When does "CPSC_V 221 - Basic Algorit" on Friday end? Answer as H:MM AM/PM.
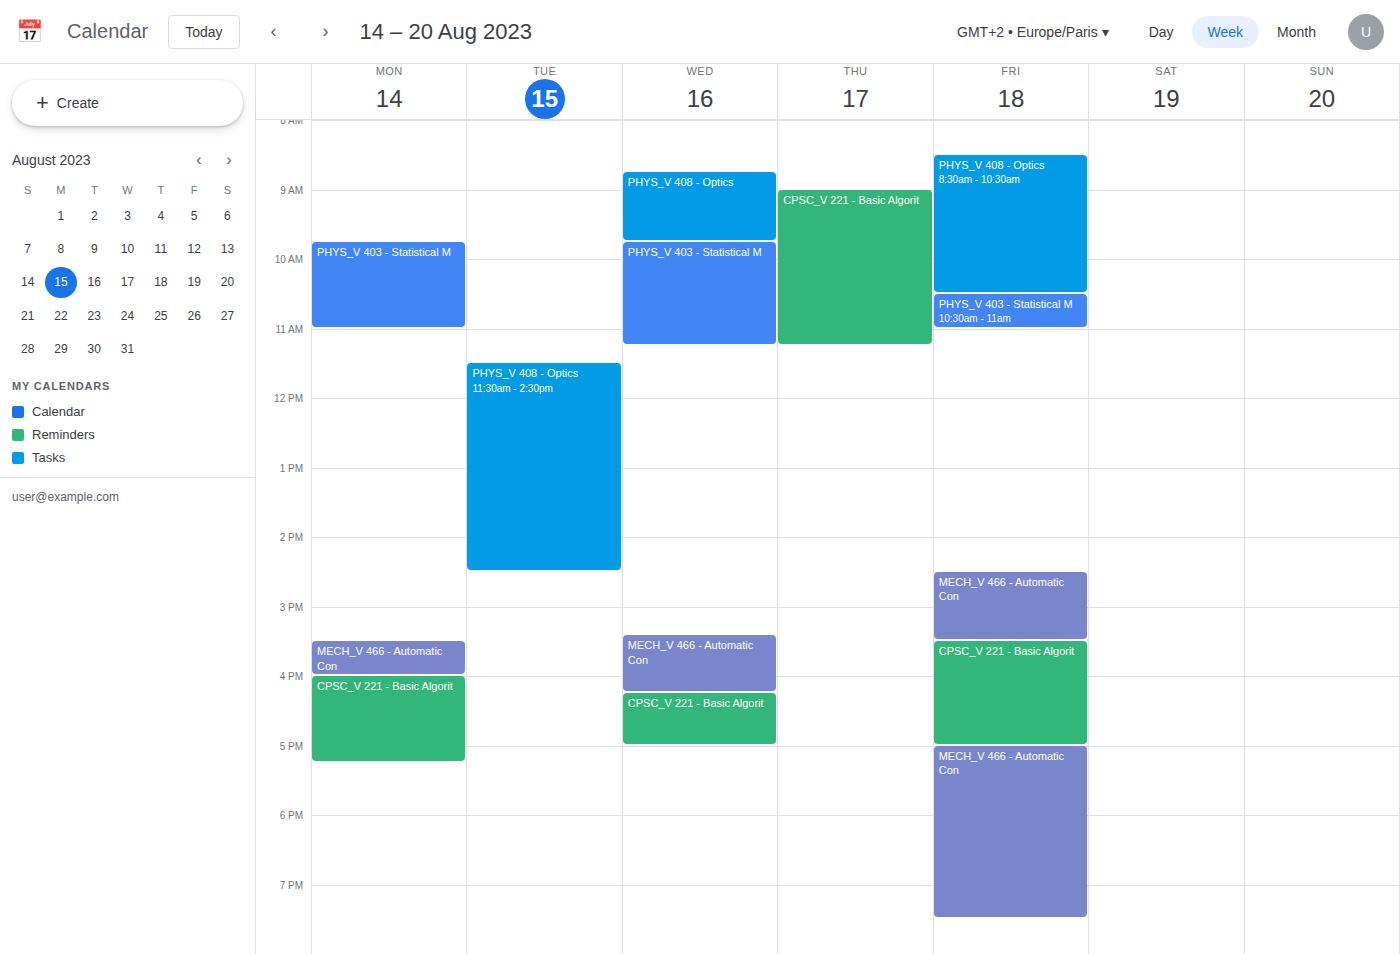
5:00 PM